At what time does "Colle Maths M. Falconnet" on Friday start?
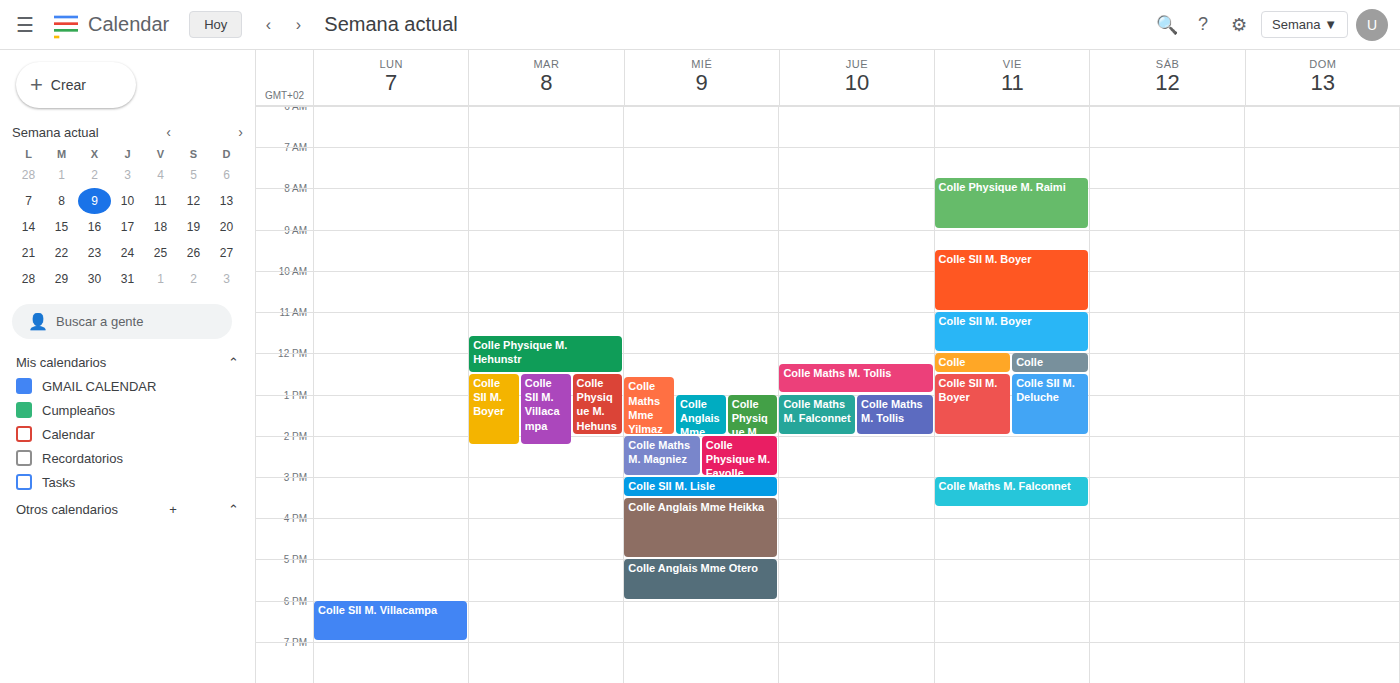
3:00 PM